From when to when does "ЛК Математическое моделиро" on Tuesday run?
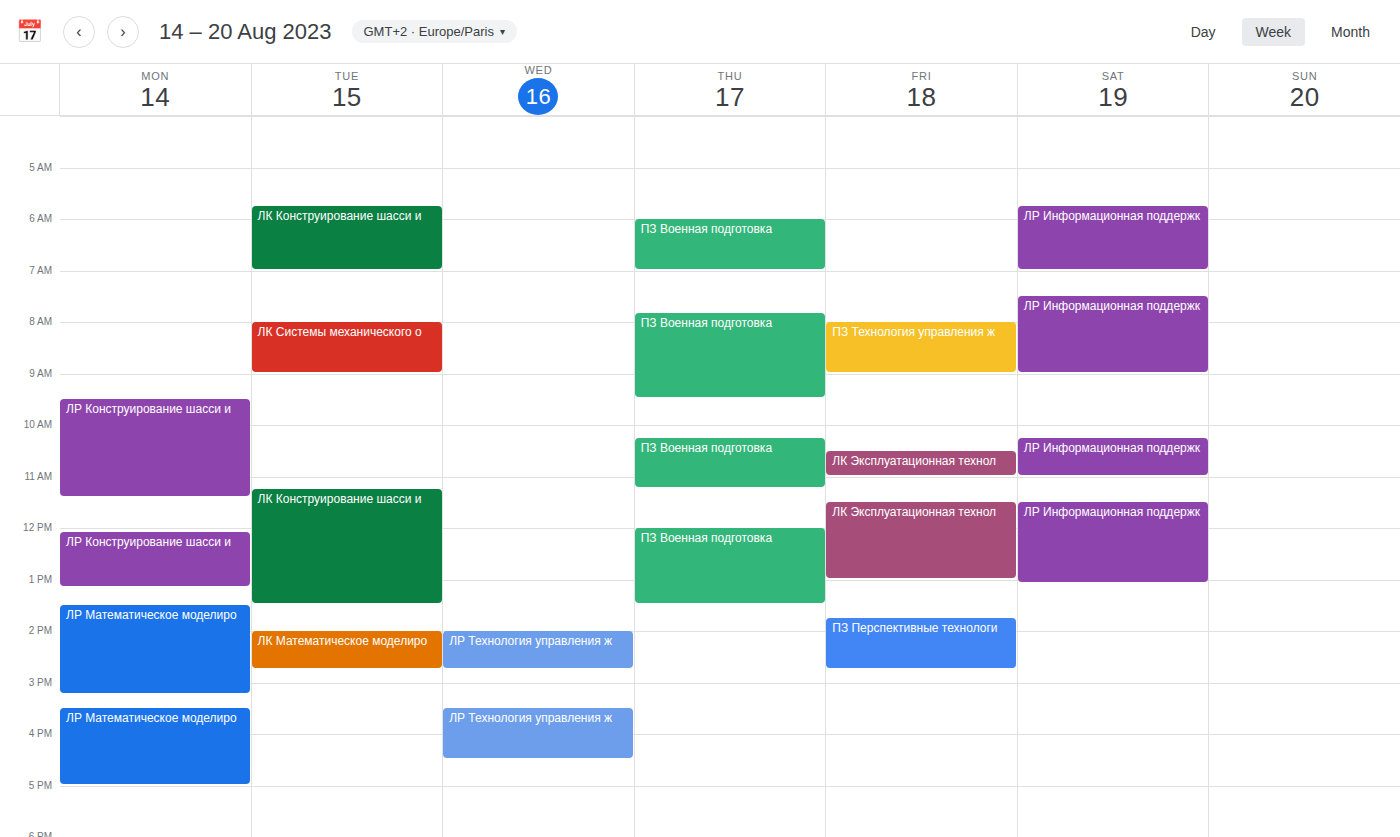
2:00 PM to 2:45 PM